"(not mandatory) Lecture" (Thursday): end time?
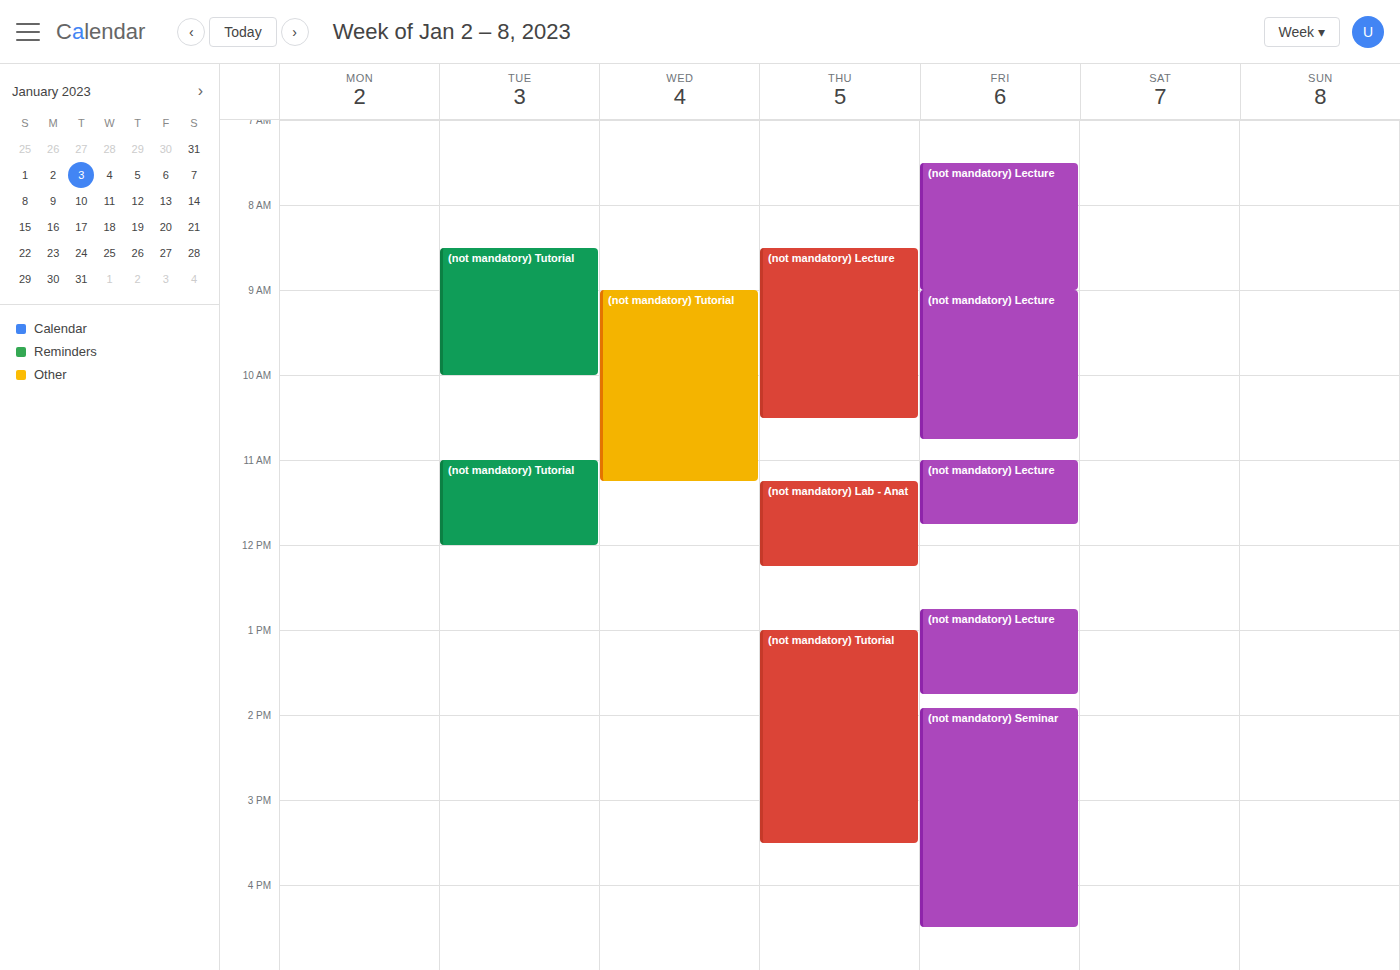
10:30 AM